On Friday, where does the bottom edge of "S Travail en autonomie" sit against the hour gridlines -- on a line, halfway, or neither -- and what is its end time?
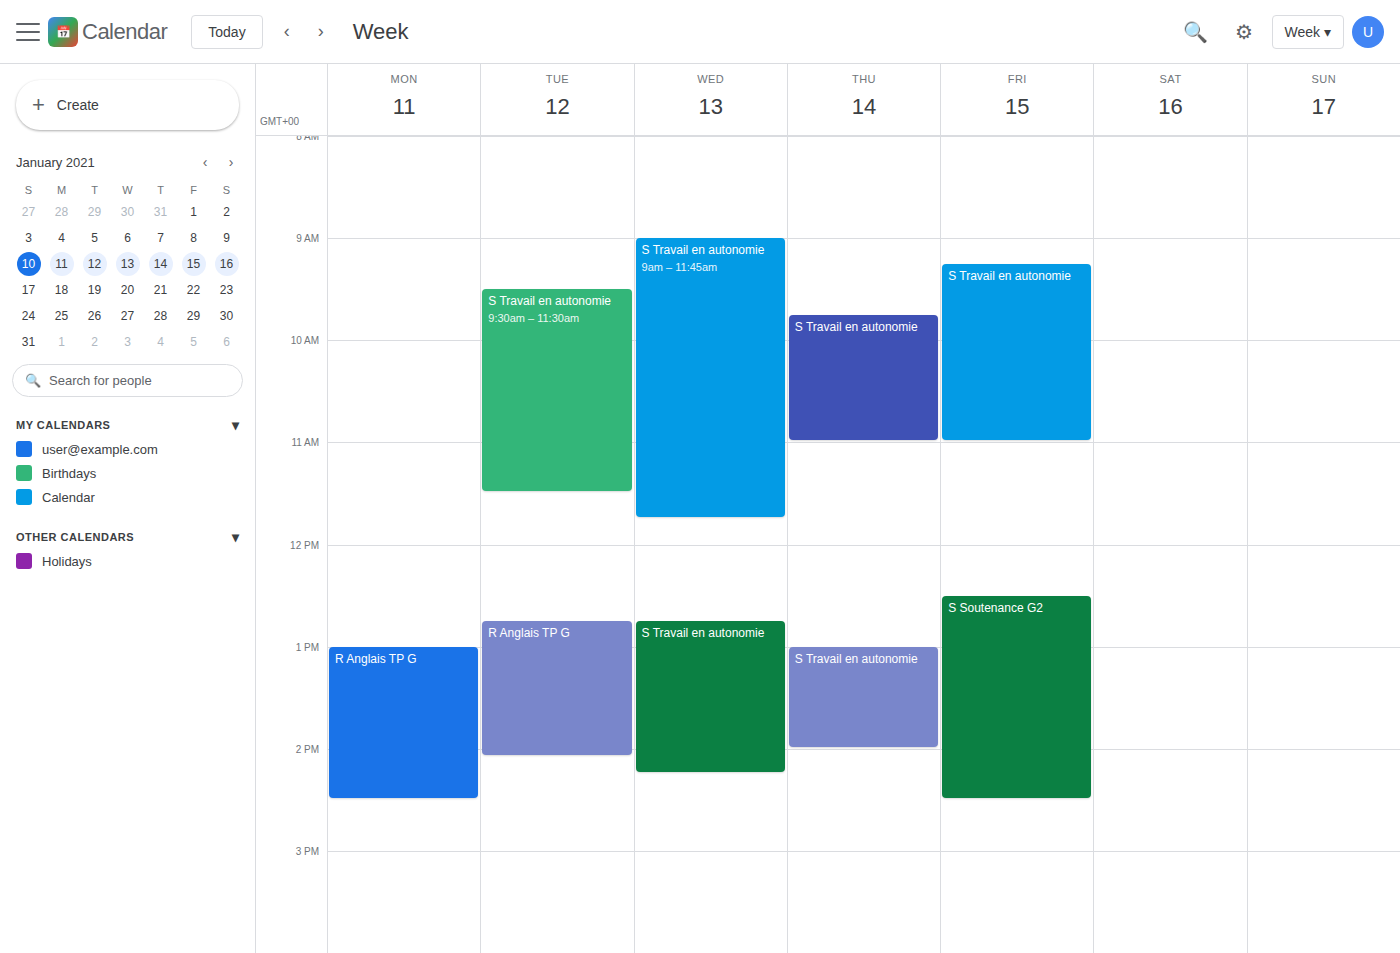
11:00 AM -- exactly on the 11 AM line.